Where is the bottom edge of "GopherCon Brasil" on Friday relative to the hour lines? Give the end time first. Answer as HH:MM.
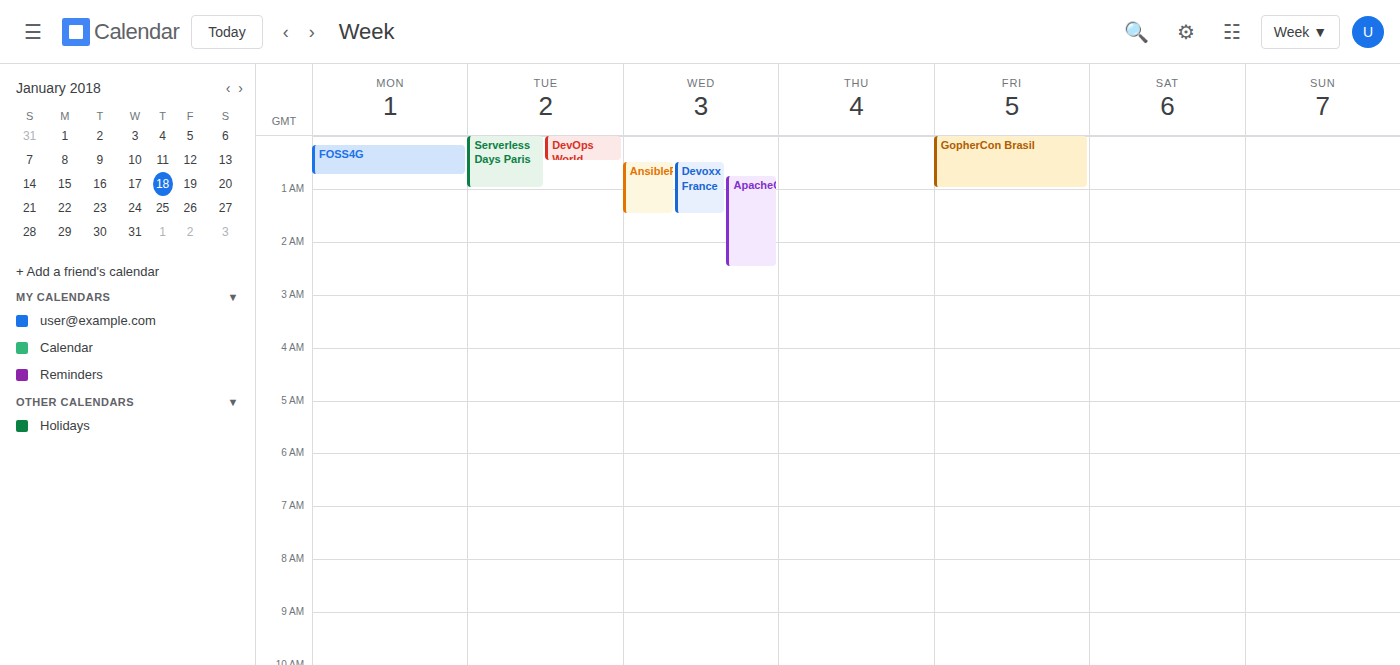
01:00 -- exactly on the 01:00 line.